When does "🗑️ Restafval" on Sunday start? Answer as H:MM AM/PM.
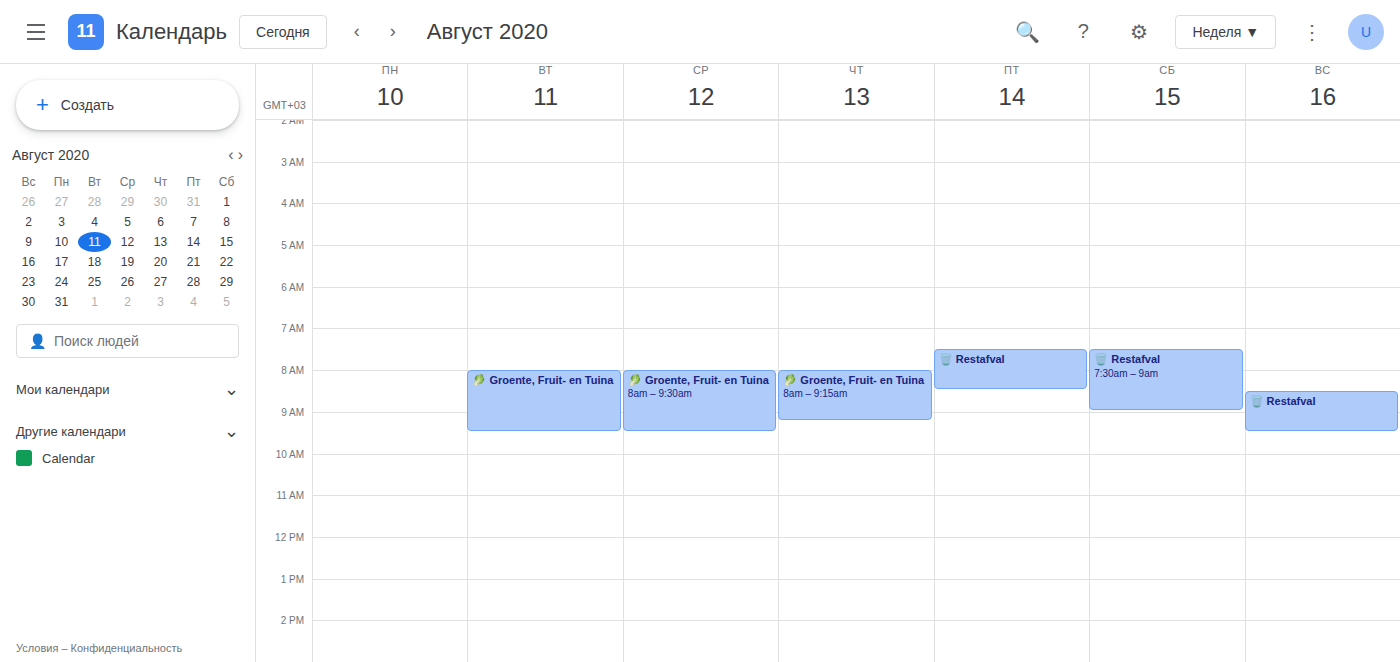
8:30 AM